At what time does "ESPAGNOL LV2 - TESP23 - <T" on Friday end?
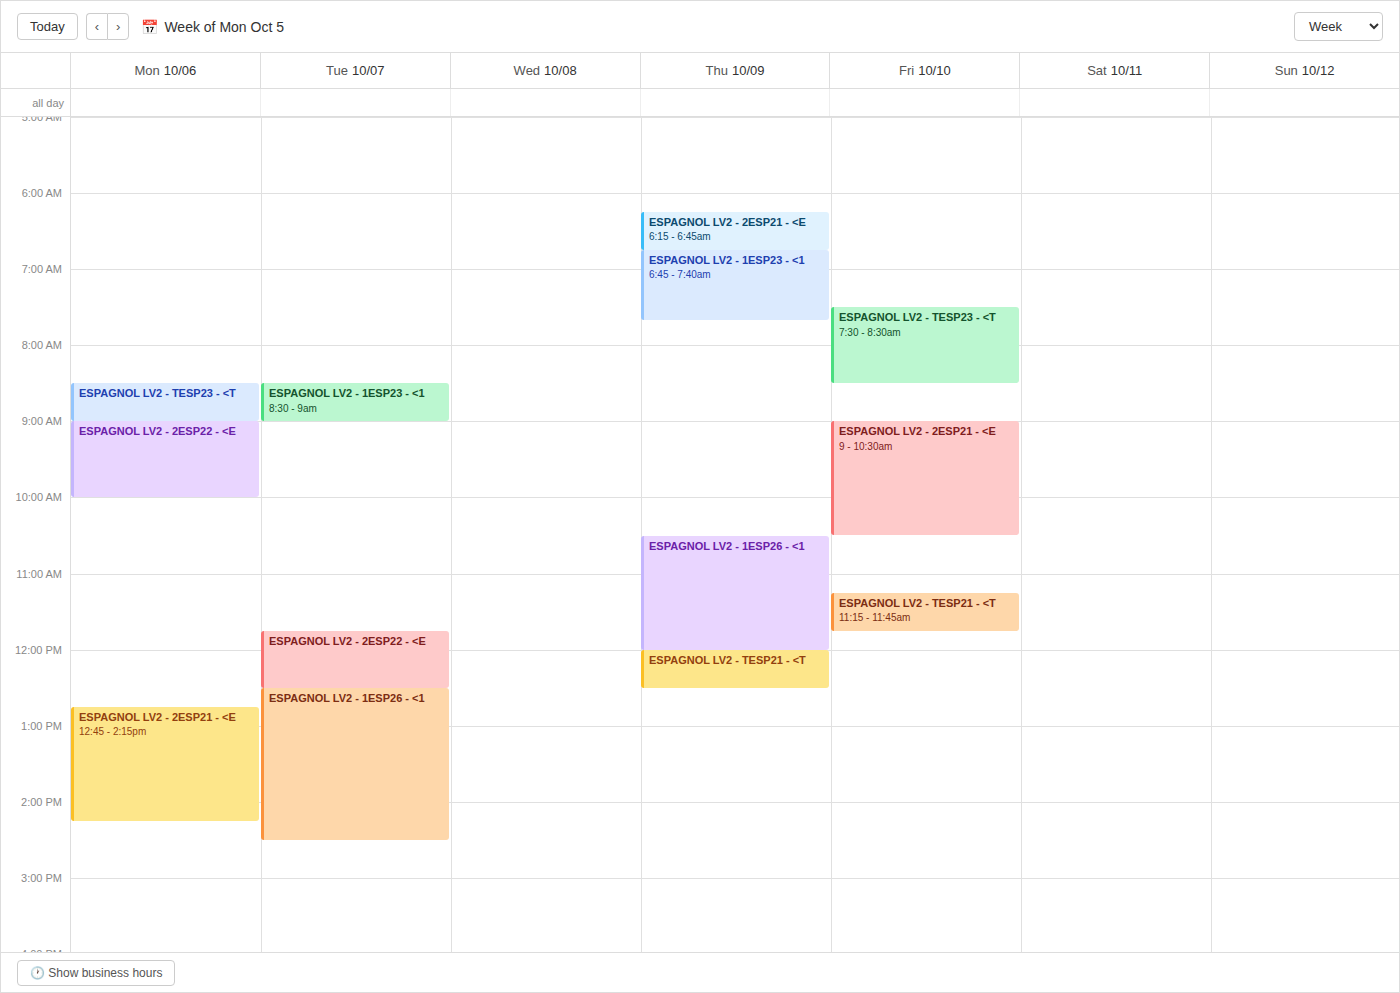
8:30 AM